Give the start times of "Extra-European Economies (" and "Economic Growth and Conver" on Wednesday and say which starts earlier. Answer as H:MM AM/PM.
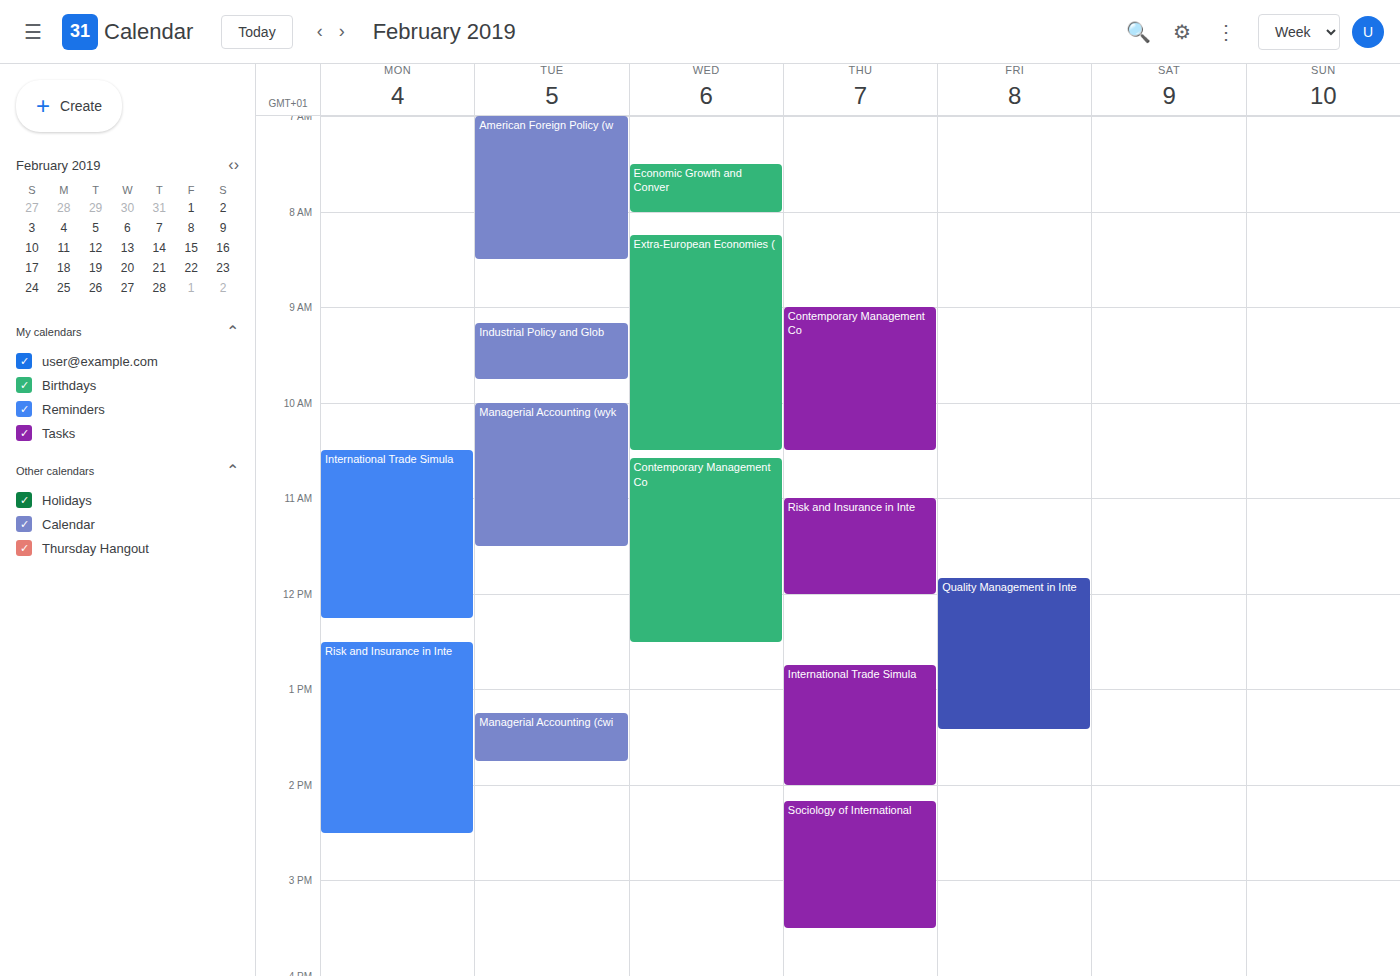
"Economic Growth and Conver" 7:30 AM; "Extra-European Economies (" 8:15 AM.